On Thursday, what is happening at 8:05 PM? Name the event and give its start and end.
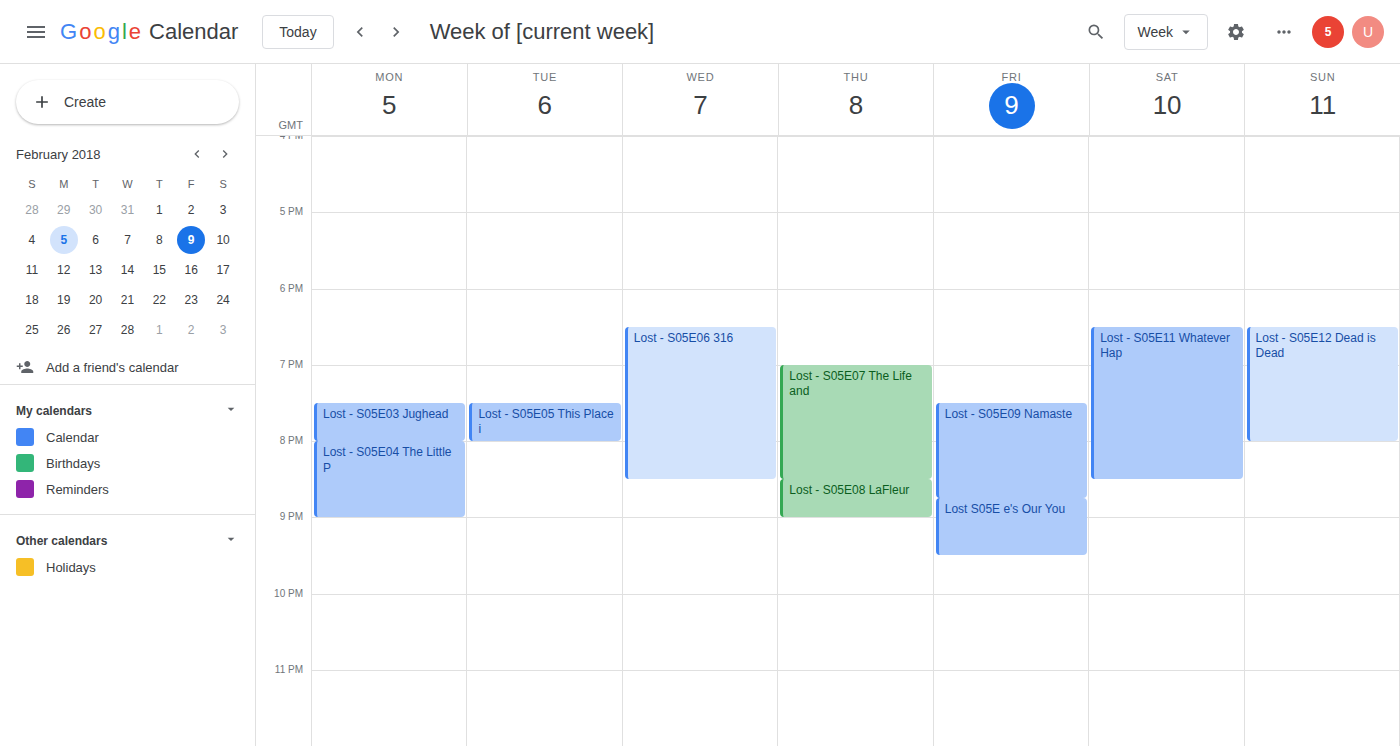
"Lost - S05E07 The Life and", 7:00 PM to 8:30 PM